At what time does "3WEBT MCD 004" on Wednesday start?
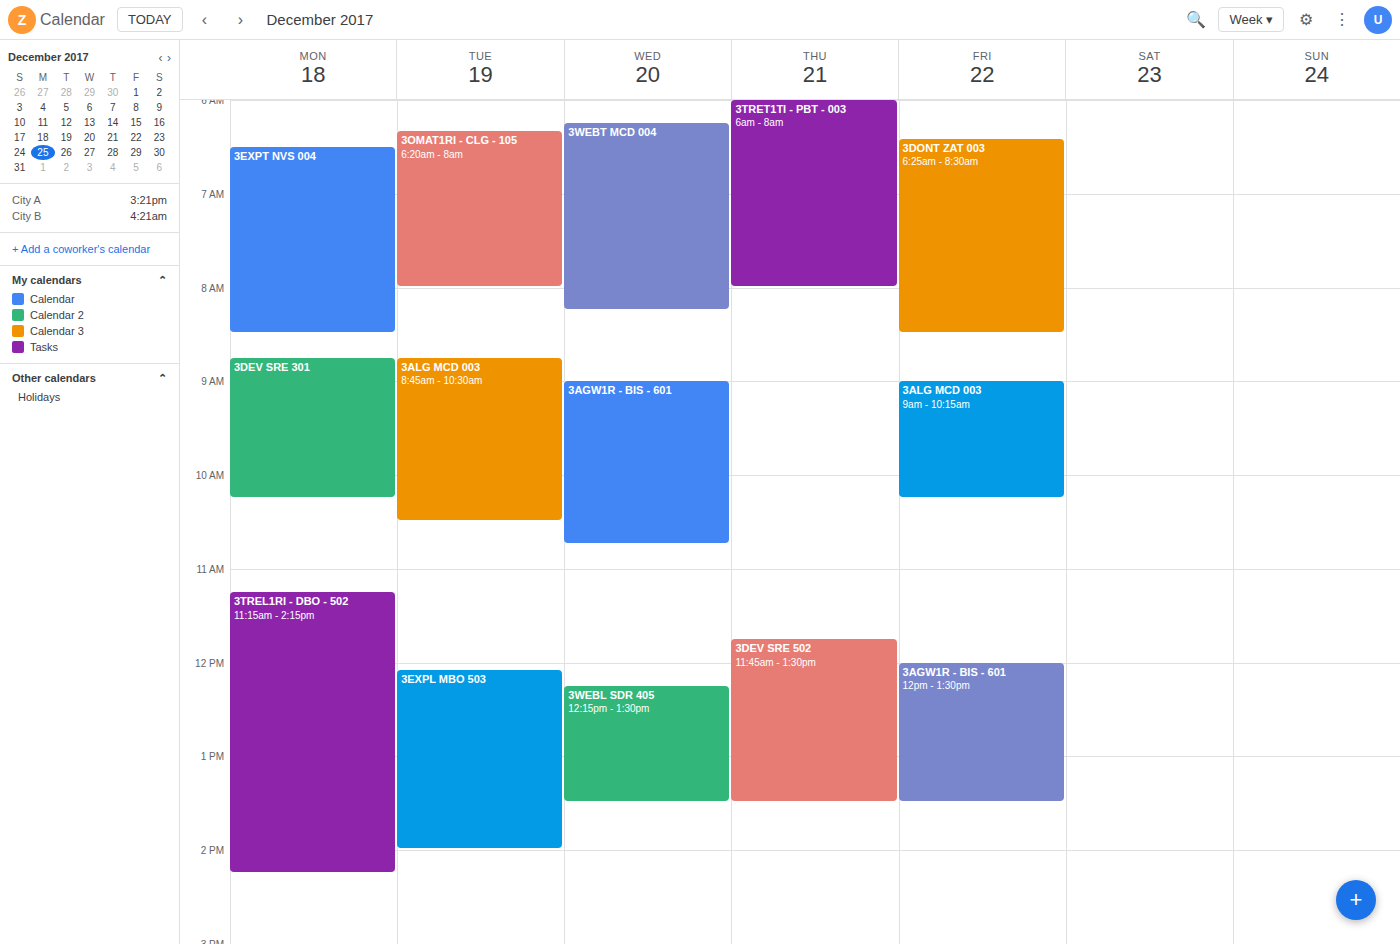
6:15 AM